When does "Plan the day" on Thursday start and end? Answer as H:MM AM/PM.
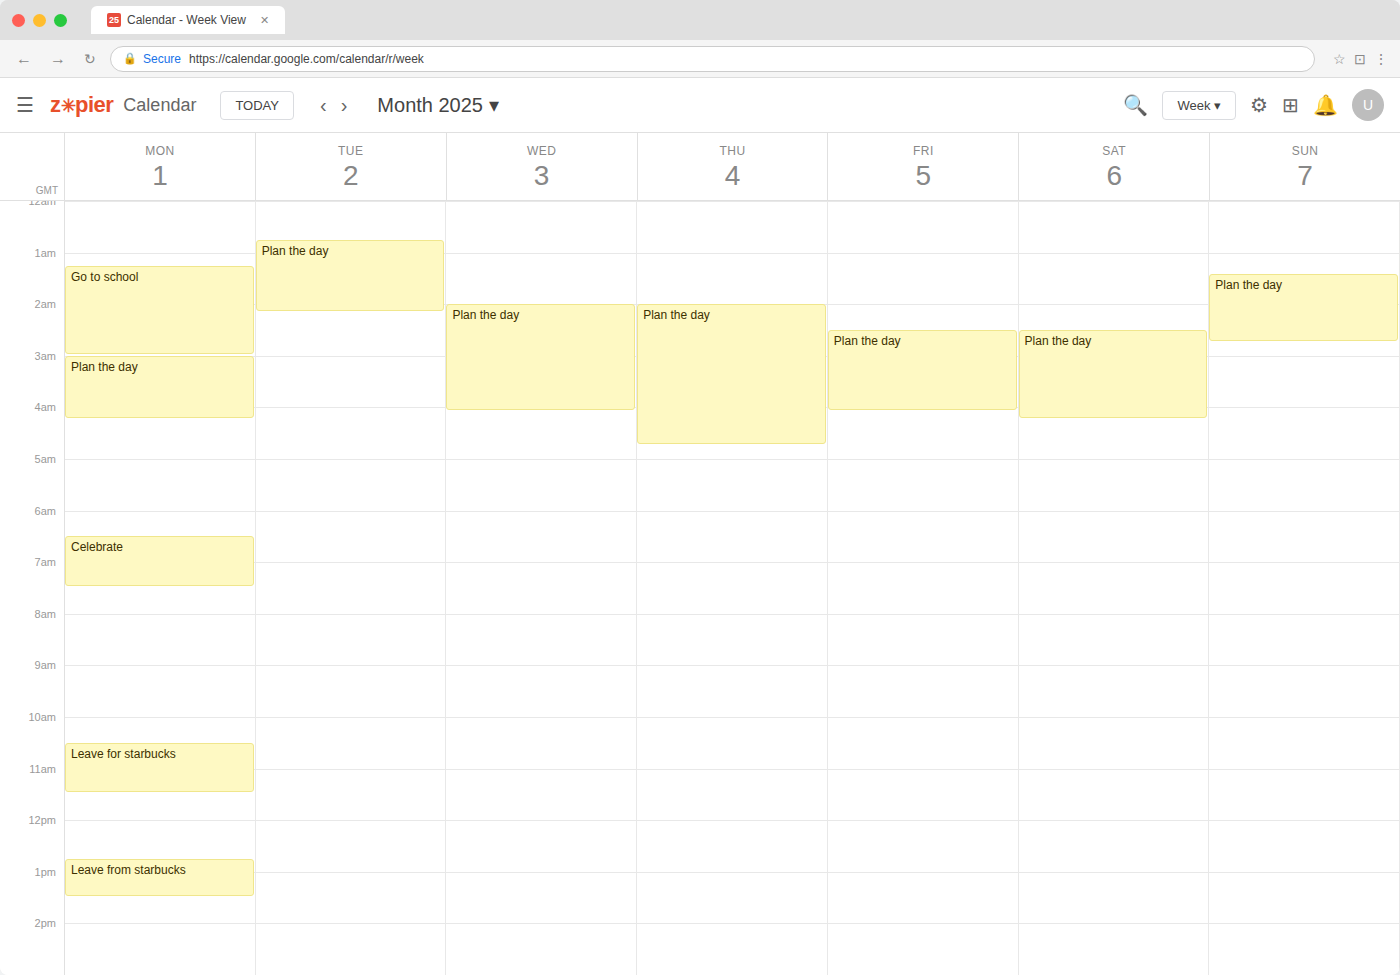
2:00 AM to 4:45 AM